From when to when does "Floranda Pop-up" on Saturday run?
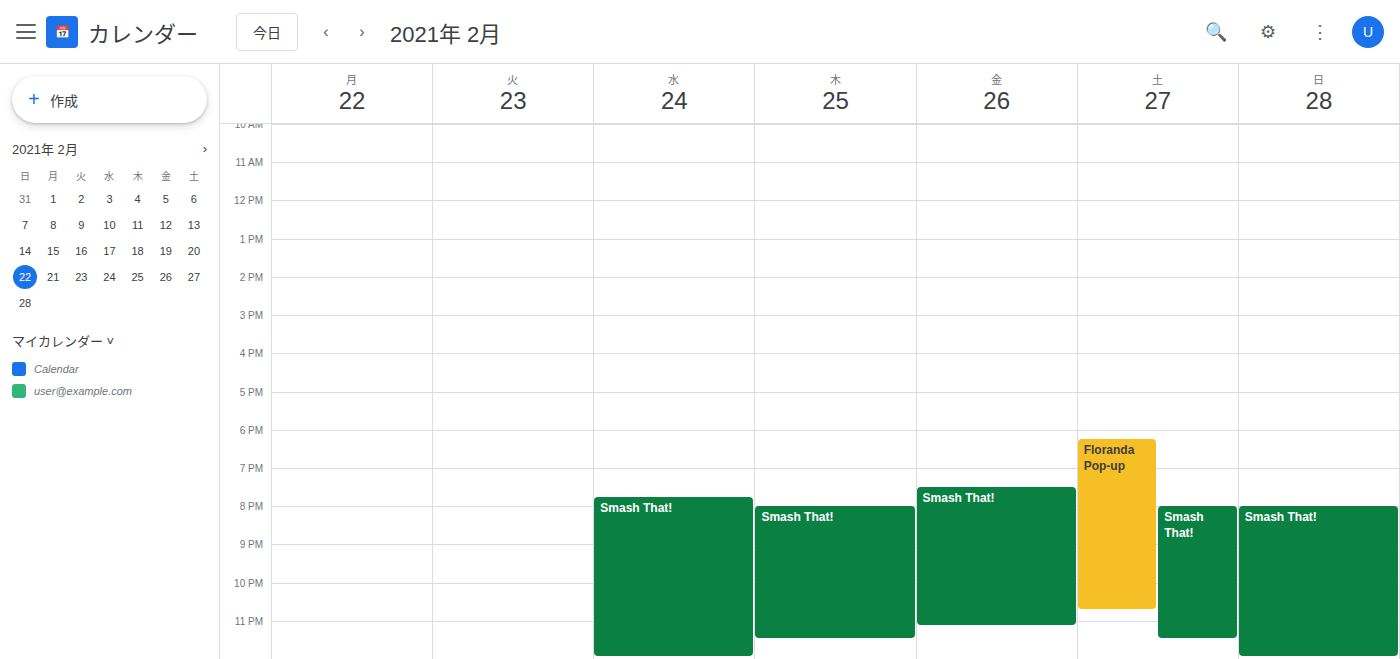
6:15 PM to 10:45 PM